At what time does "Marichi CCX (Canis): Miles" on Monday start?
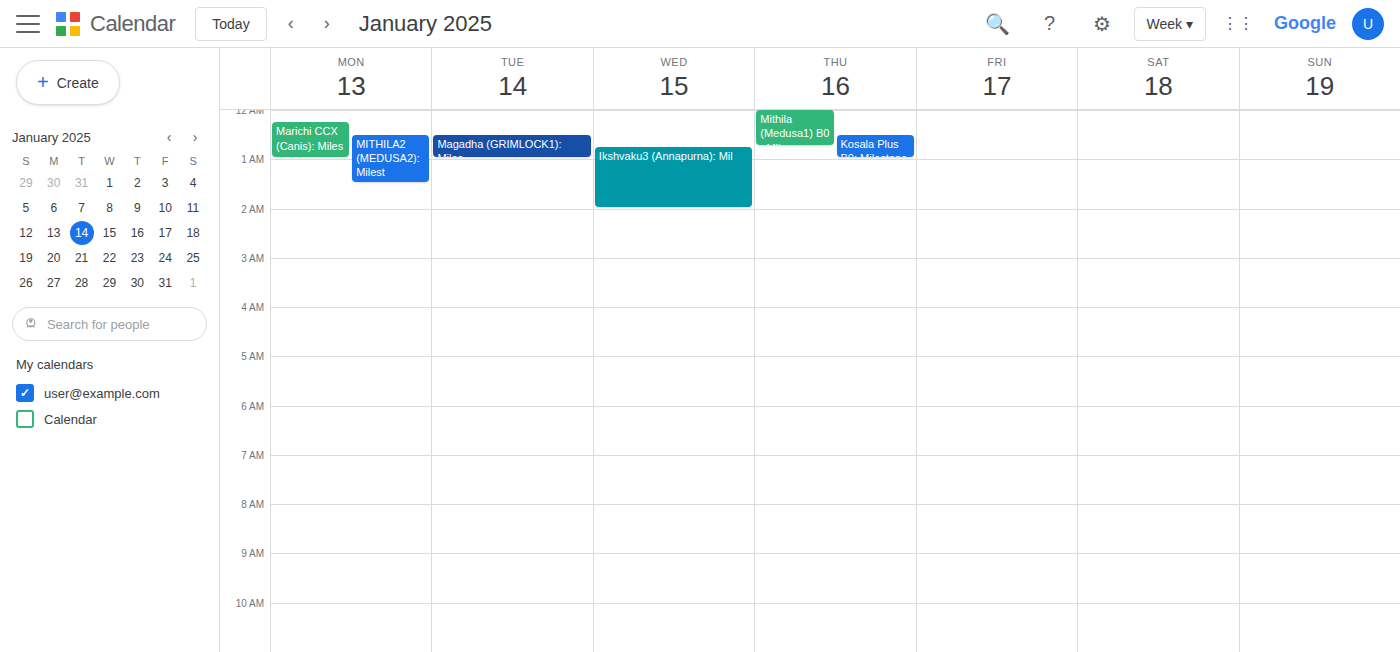
00:15